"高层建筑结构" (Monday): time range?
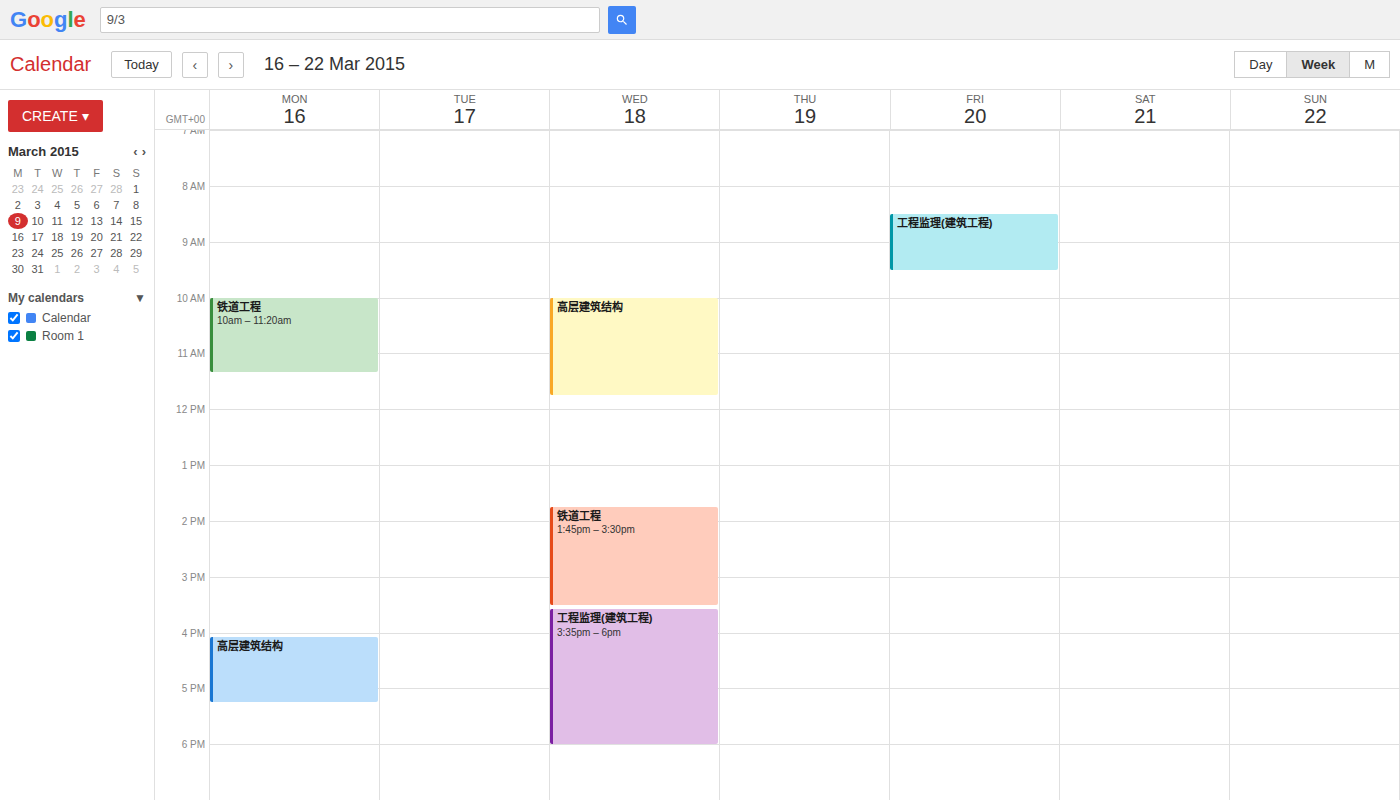
4:05 PM to 5:15 PM